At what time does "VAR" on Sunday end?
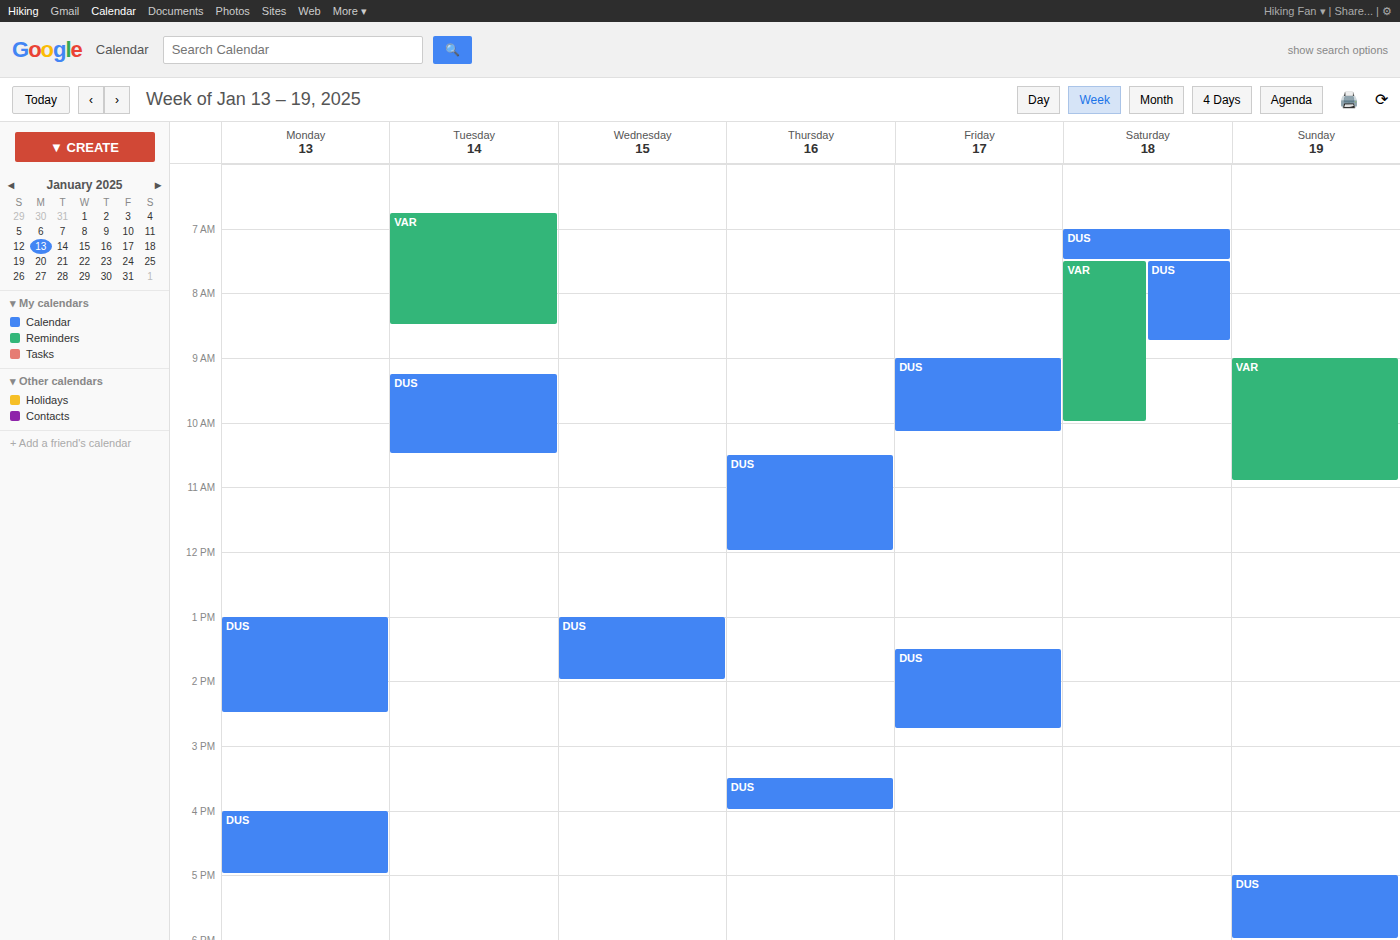
10:55 AM